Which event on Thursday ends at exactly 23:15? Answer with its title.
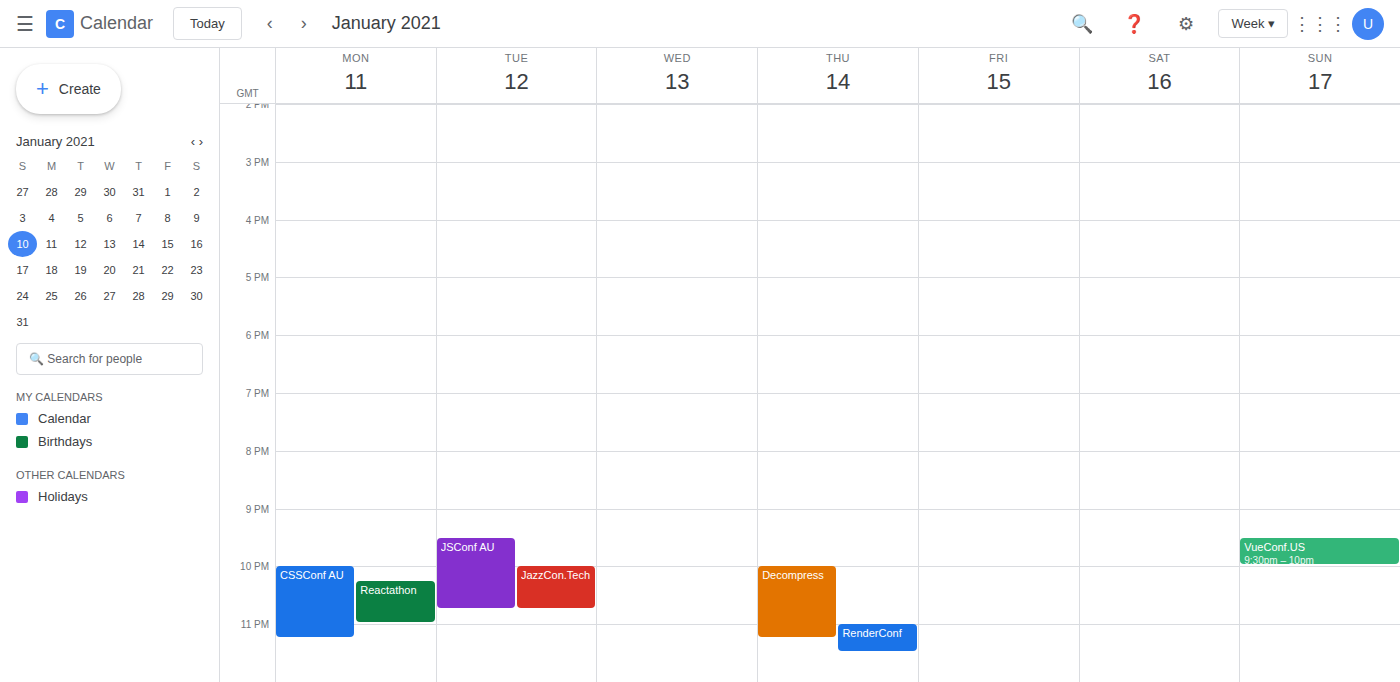
"Decompress"